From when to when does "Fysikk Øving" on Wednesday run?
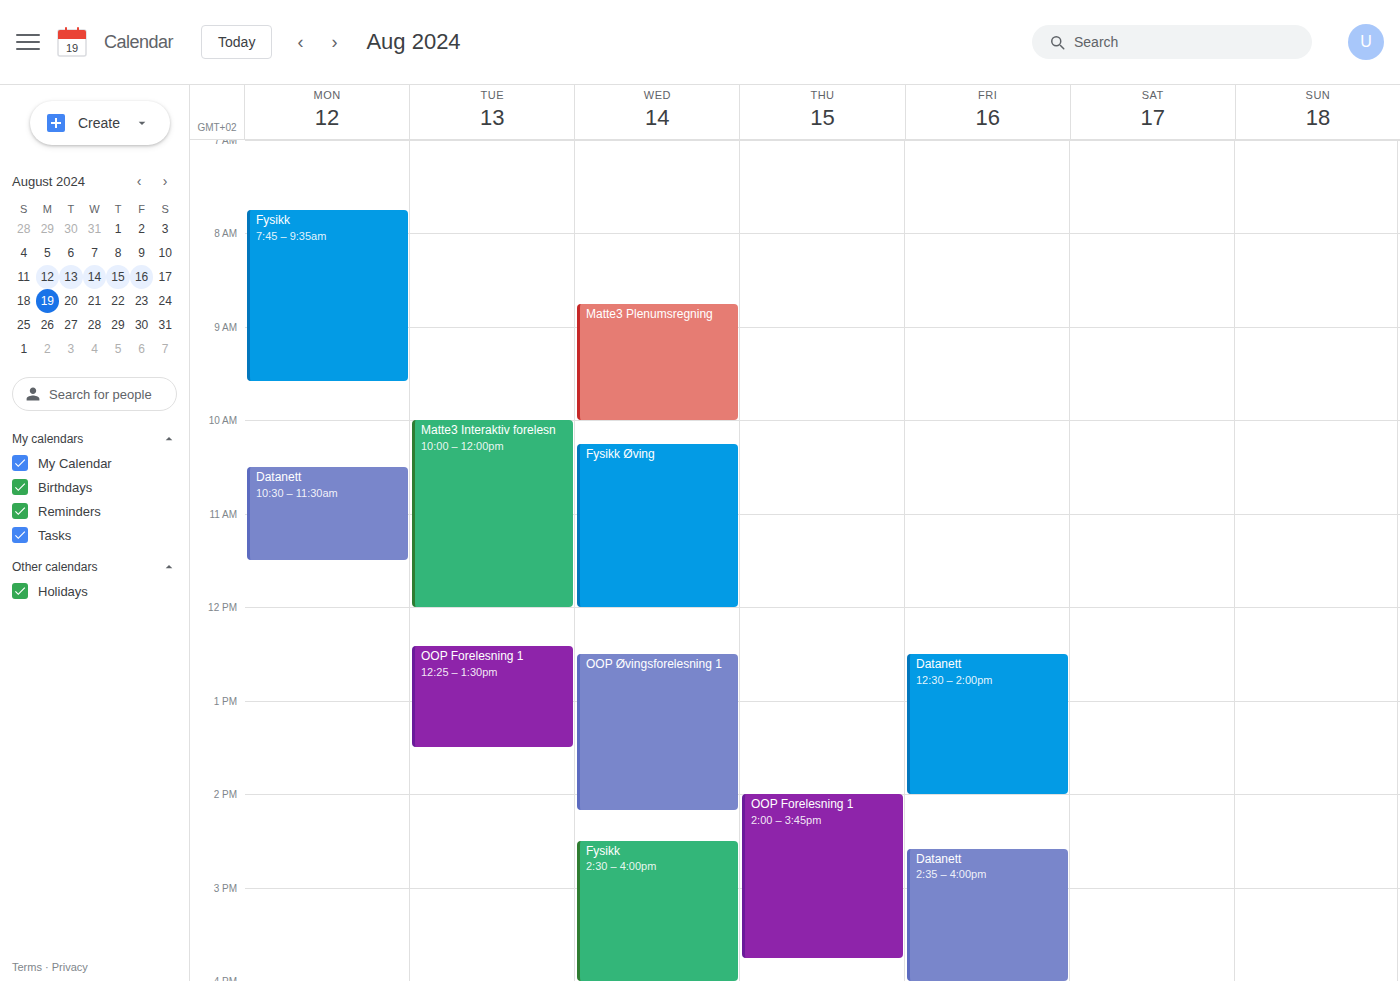
10:15 AM to 12:00 PM